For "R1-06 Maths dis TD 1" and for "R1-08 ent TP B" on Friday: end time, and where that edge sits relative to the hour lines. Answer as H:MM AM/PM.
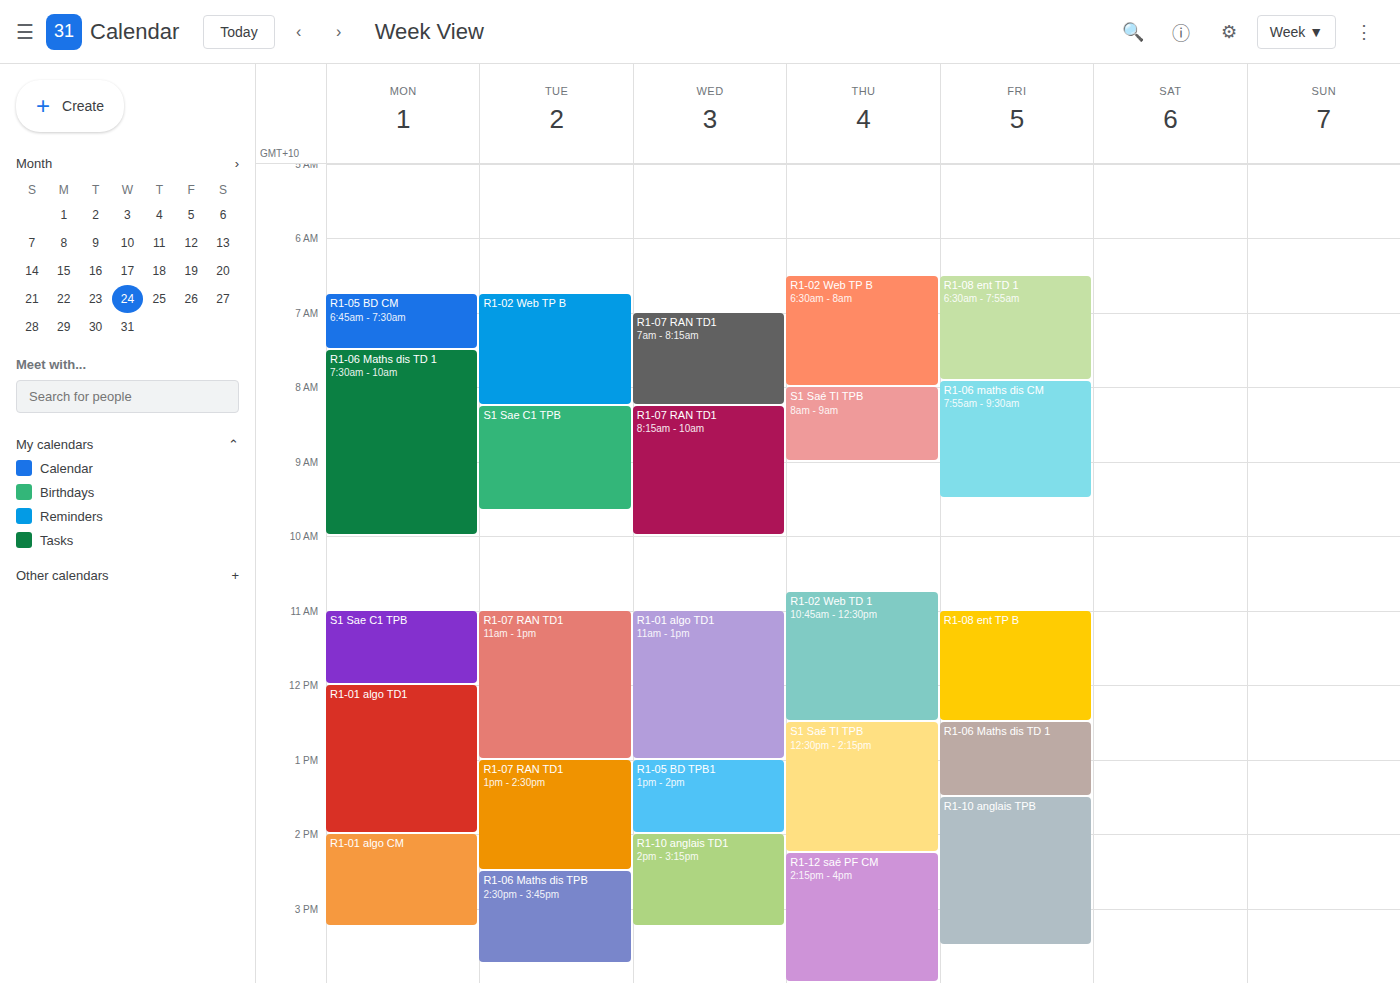
"R1-06 Maths dis TD 1": 1:30 PM, halfway between the 1 PM and 2 PM lines. "R1-08 ent TP B": 12:30 PM, halfway between the 12 PM and 1 PM lines.